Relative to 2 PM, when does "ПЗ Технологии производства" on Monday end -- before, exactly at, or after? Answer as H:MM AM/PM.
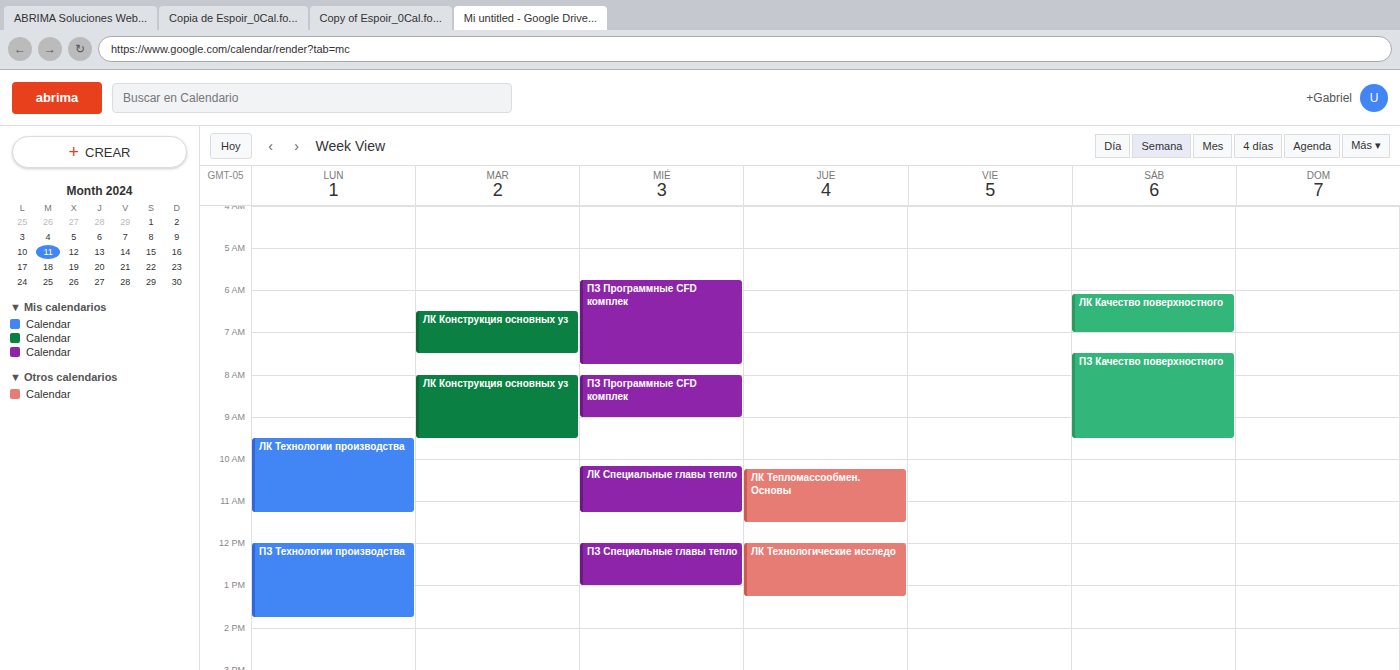
1:45 PM -- before 2 PM, 15 minutes above the 2 PM line.